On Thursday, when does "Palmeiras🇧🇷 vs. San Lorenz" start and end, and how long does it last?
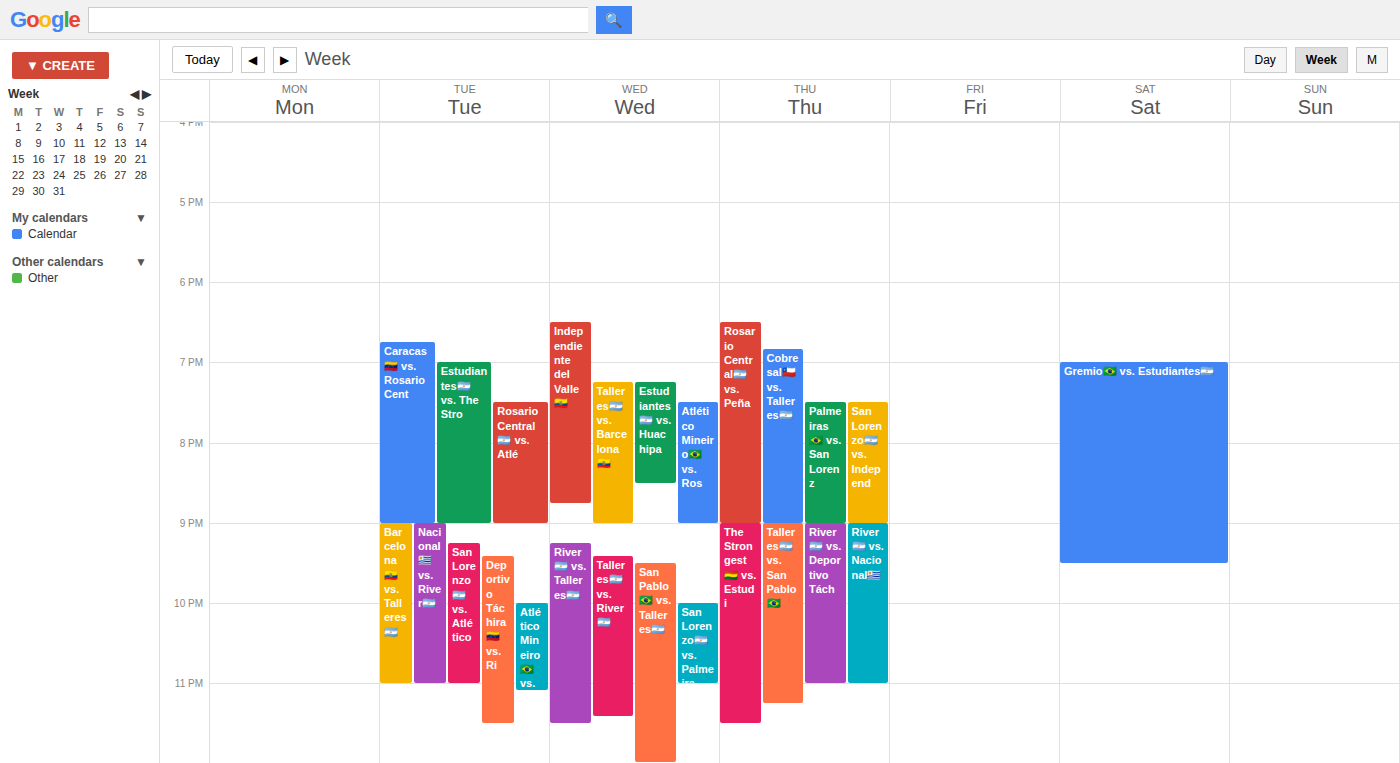
7:30 PM to 9:00 PM, 1 hour 30 minutes